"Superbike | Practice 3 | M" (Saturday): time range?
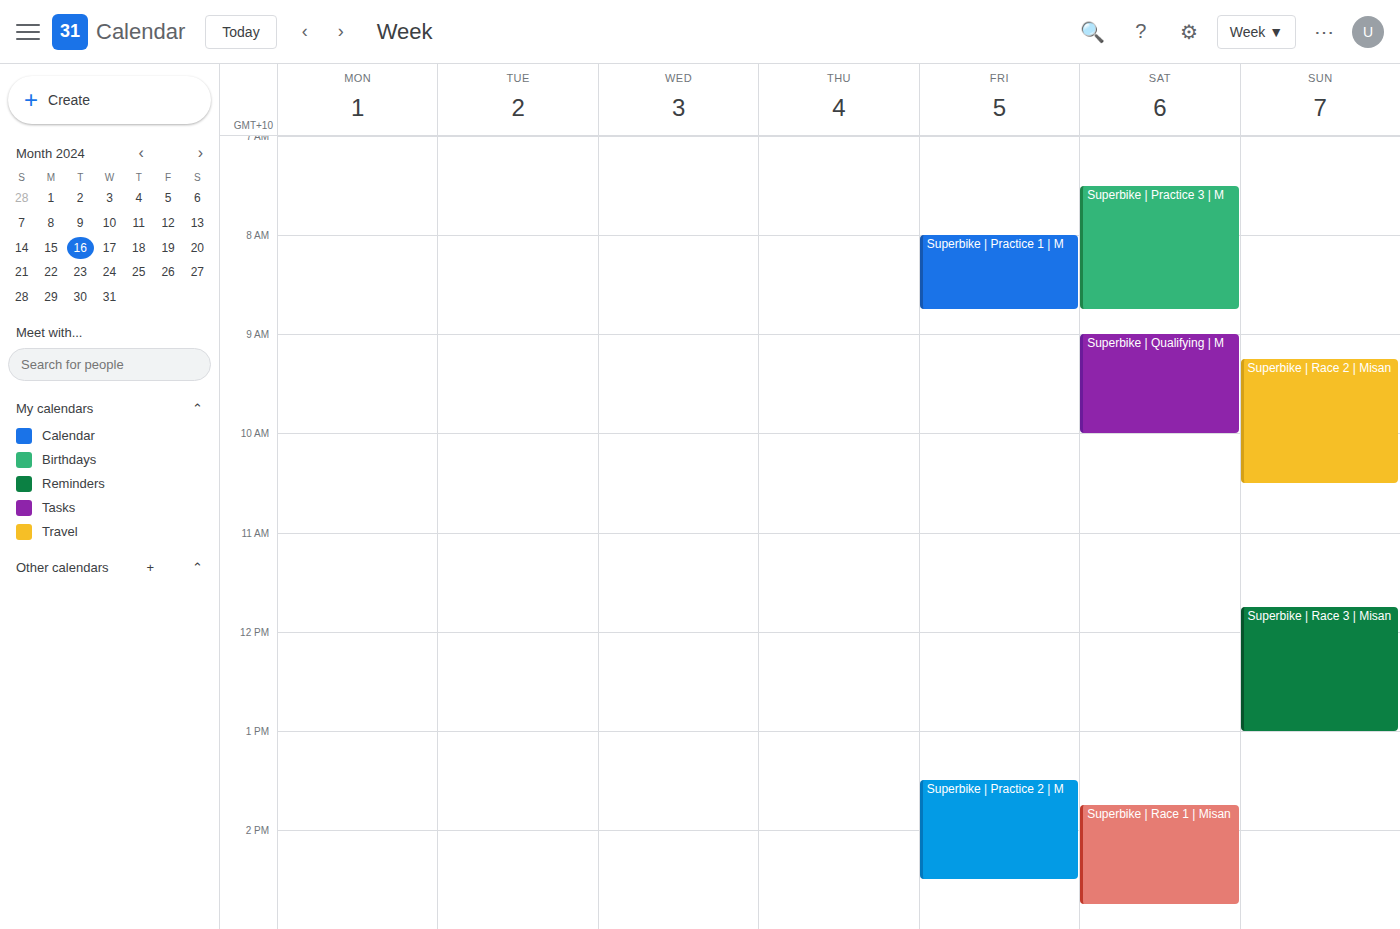
7:30 AM to 8:45 AM